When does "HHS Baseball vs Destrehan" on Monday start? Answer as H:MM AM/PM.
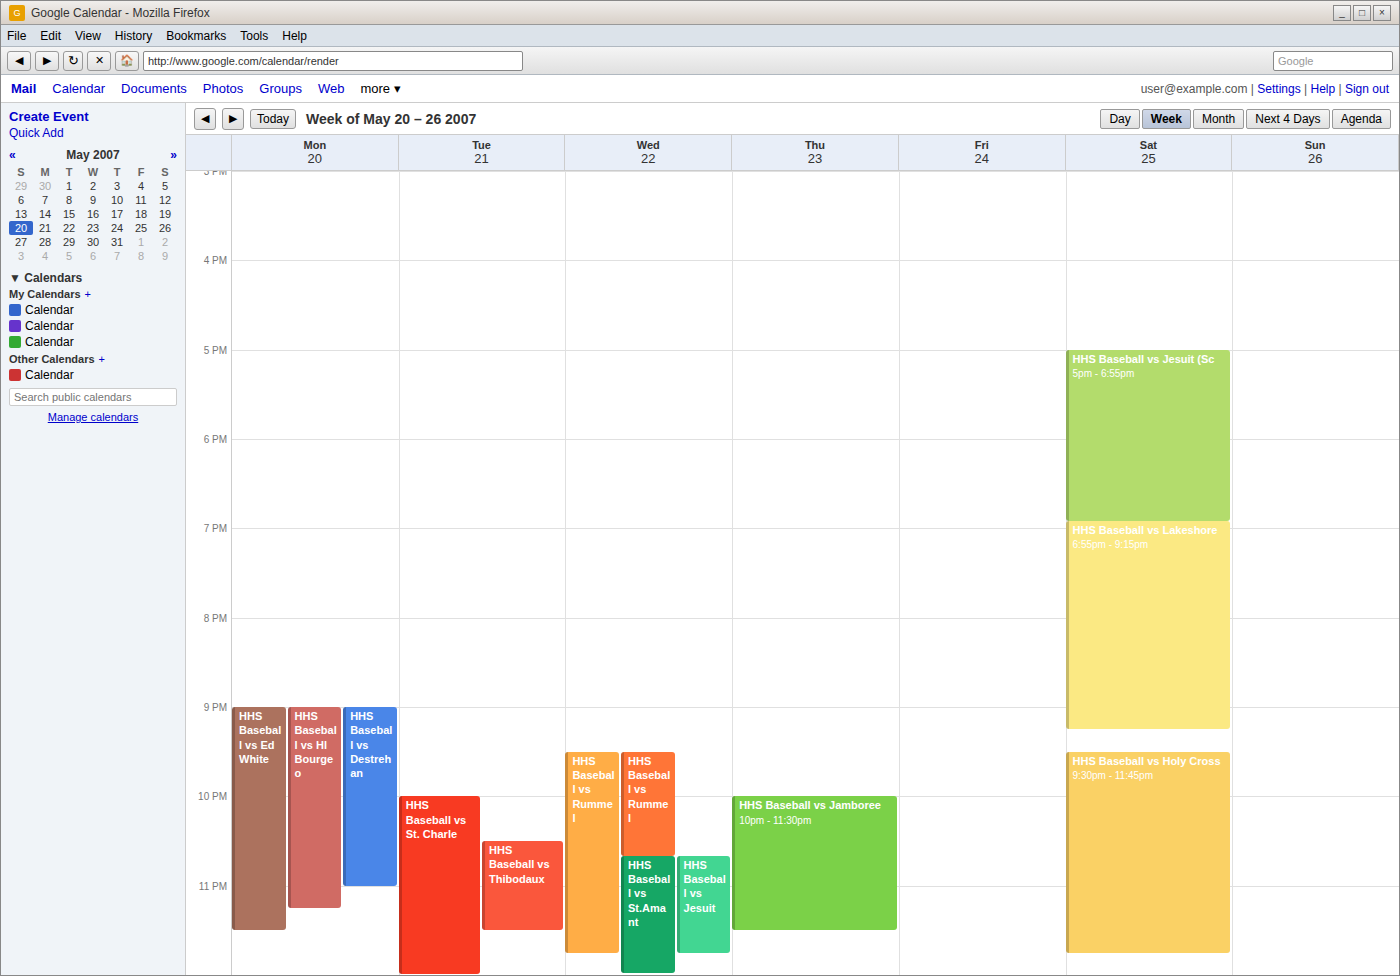
9:00 PM